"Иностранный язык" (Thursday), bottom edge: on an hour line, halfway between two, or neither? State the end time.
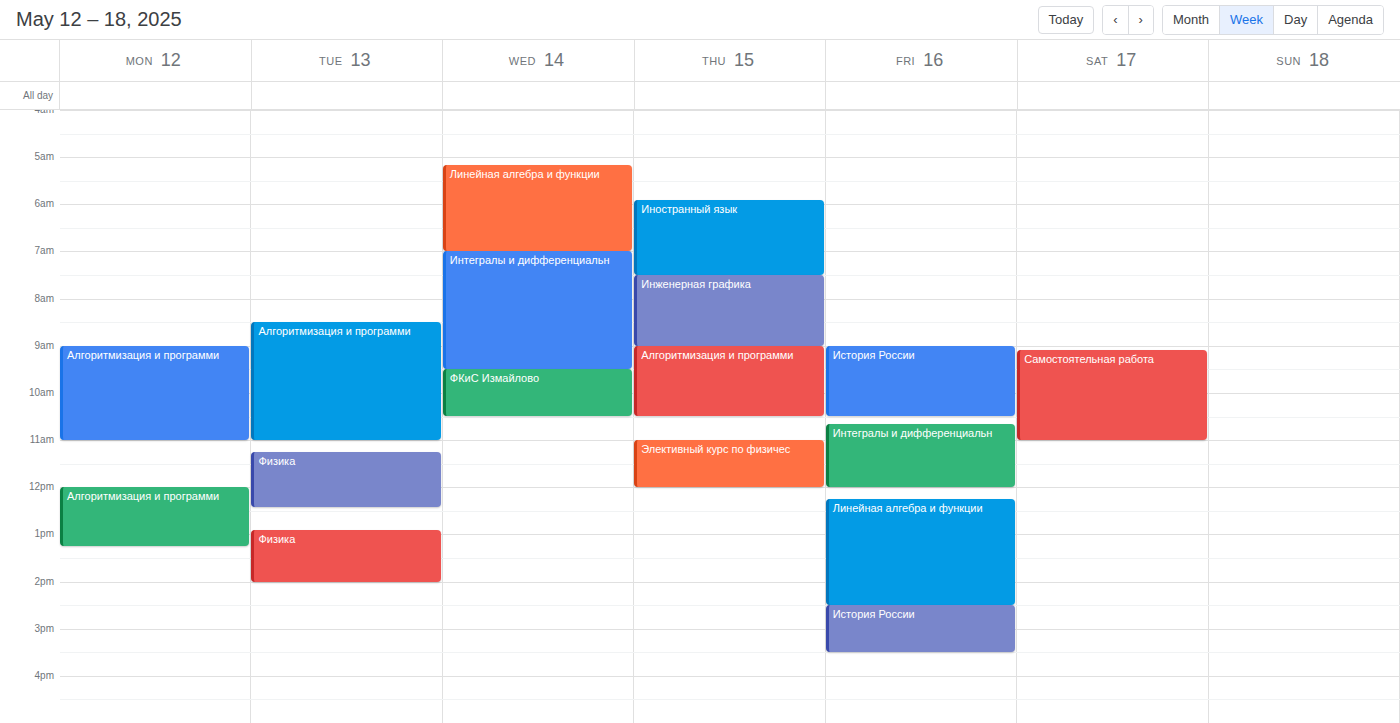
07:30 -- halfway between the 07:00 and 08:00 lines.